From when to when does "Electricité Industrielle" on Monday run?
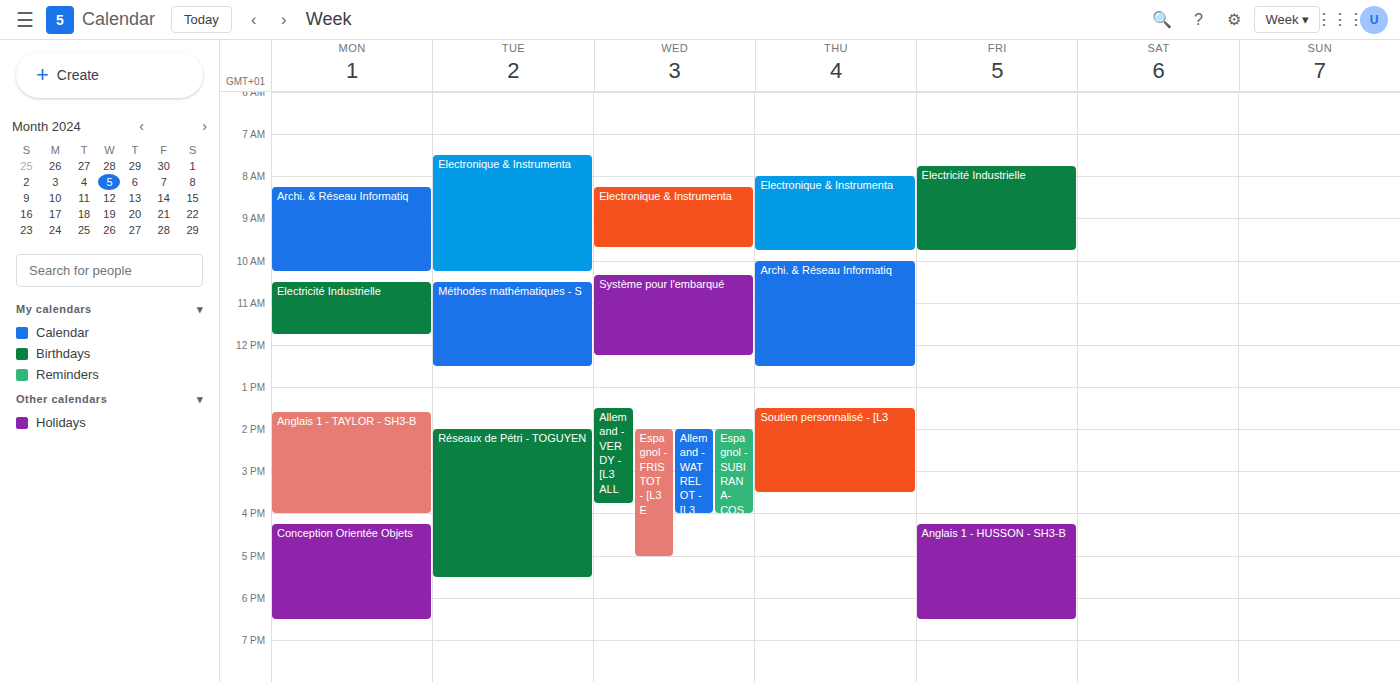
10:30 AM to 11:45 AM